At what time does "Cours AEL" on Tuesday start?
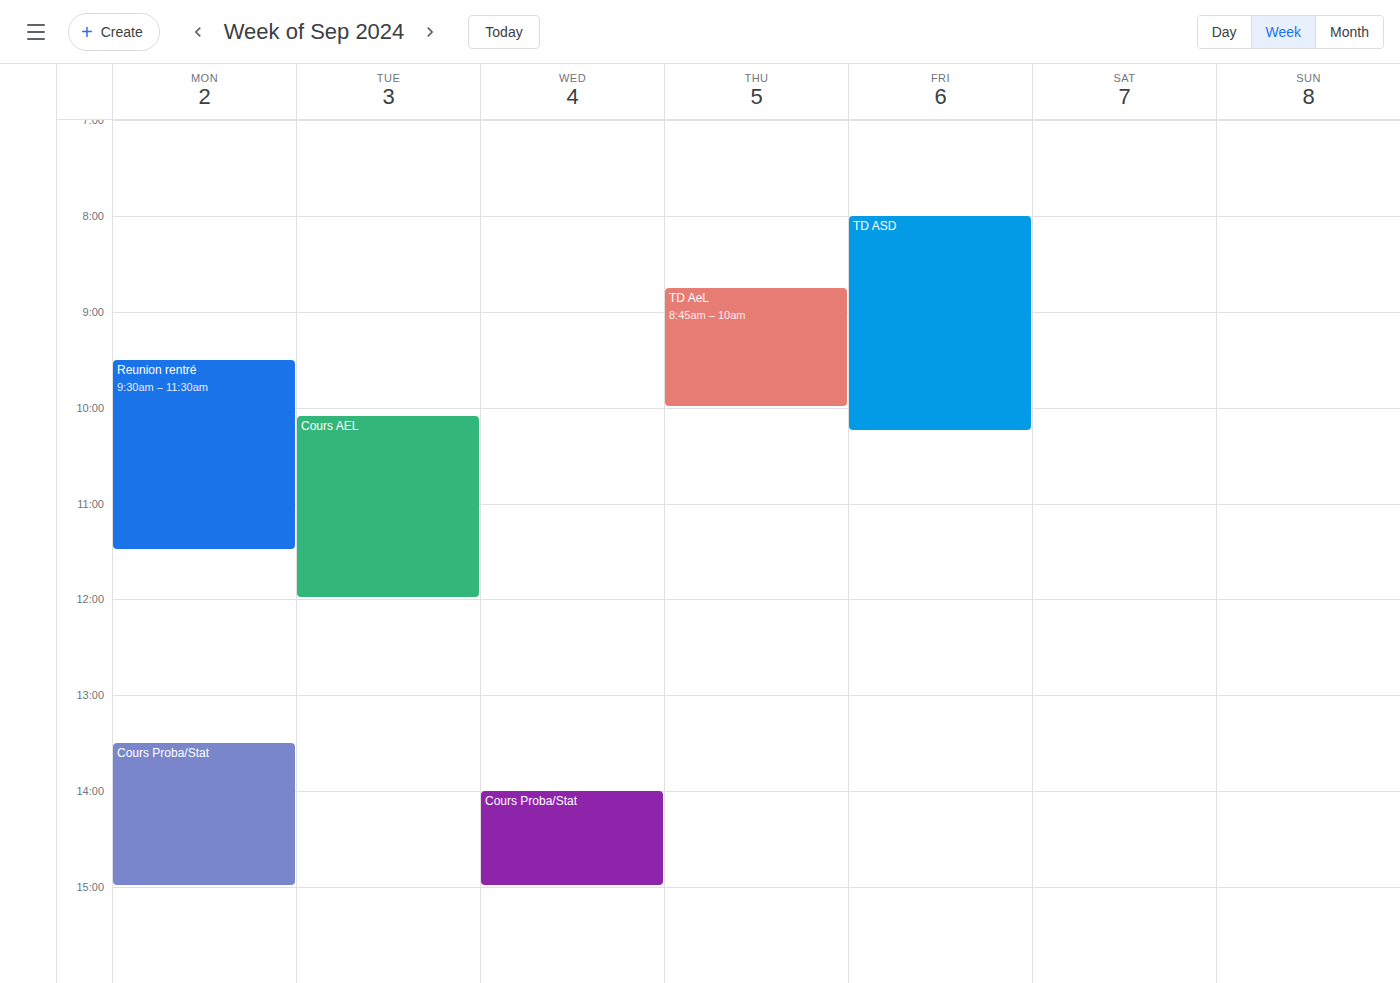
10:05